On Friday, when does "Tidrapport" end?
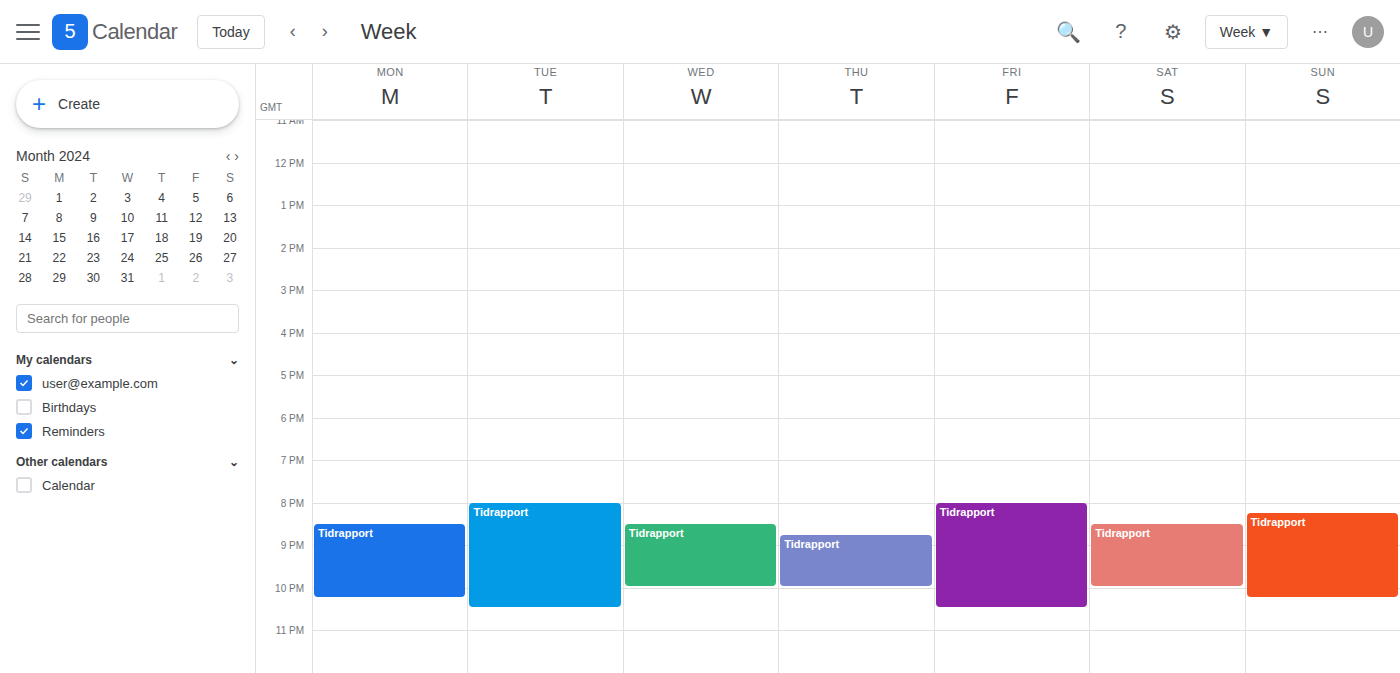
10:30 PM